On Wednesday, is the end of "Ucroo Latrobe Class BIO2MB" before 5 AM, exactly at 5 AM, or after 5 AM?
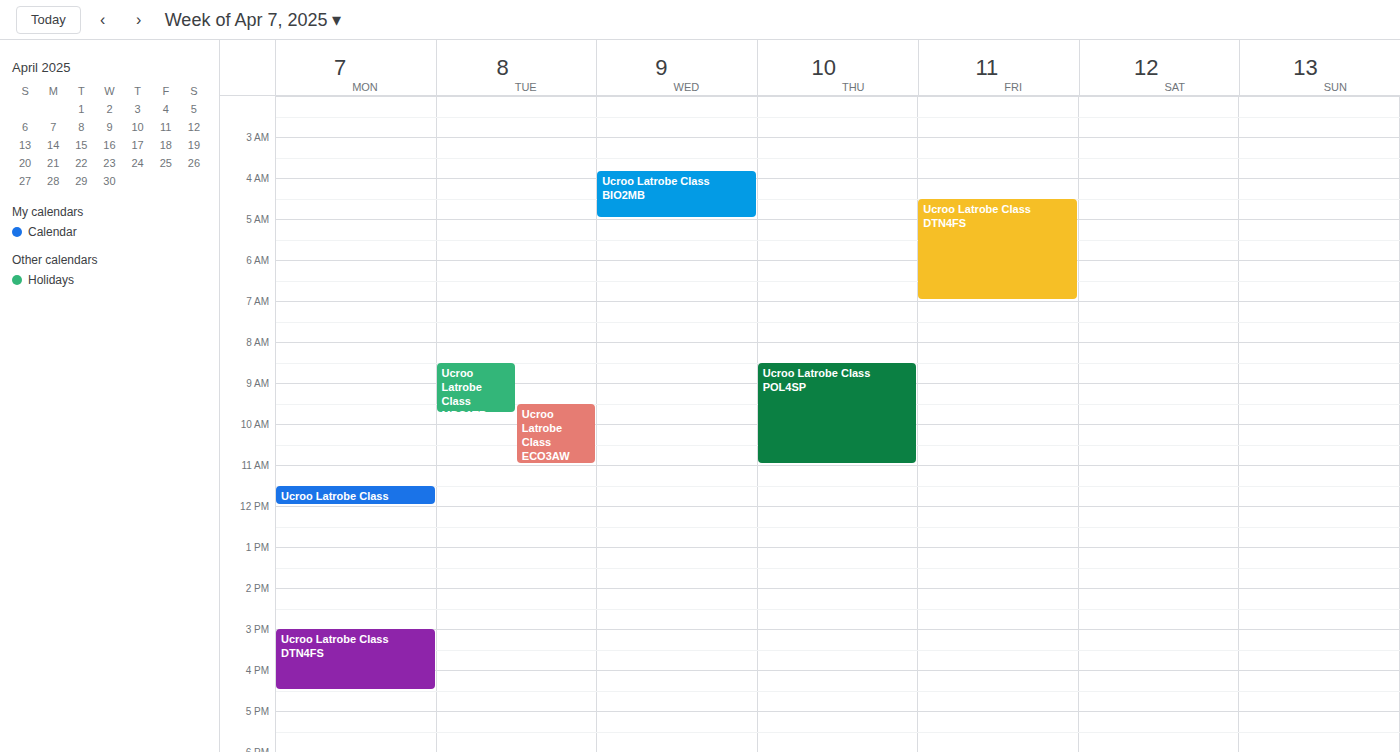
5:00 AM -- exactly at 5 AM, on the 5 AM line.